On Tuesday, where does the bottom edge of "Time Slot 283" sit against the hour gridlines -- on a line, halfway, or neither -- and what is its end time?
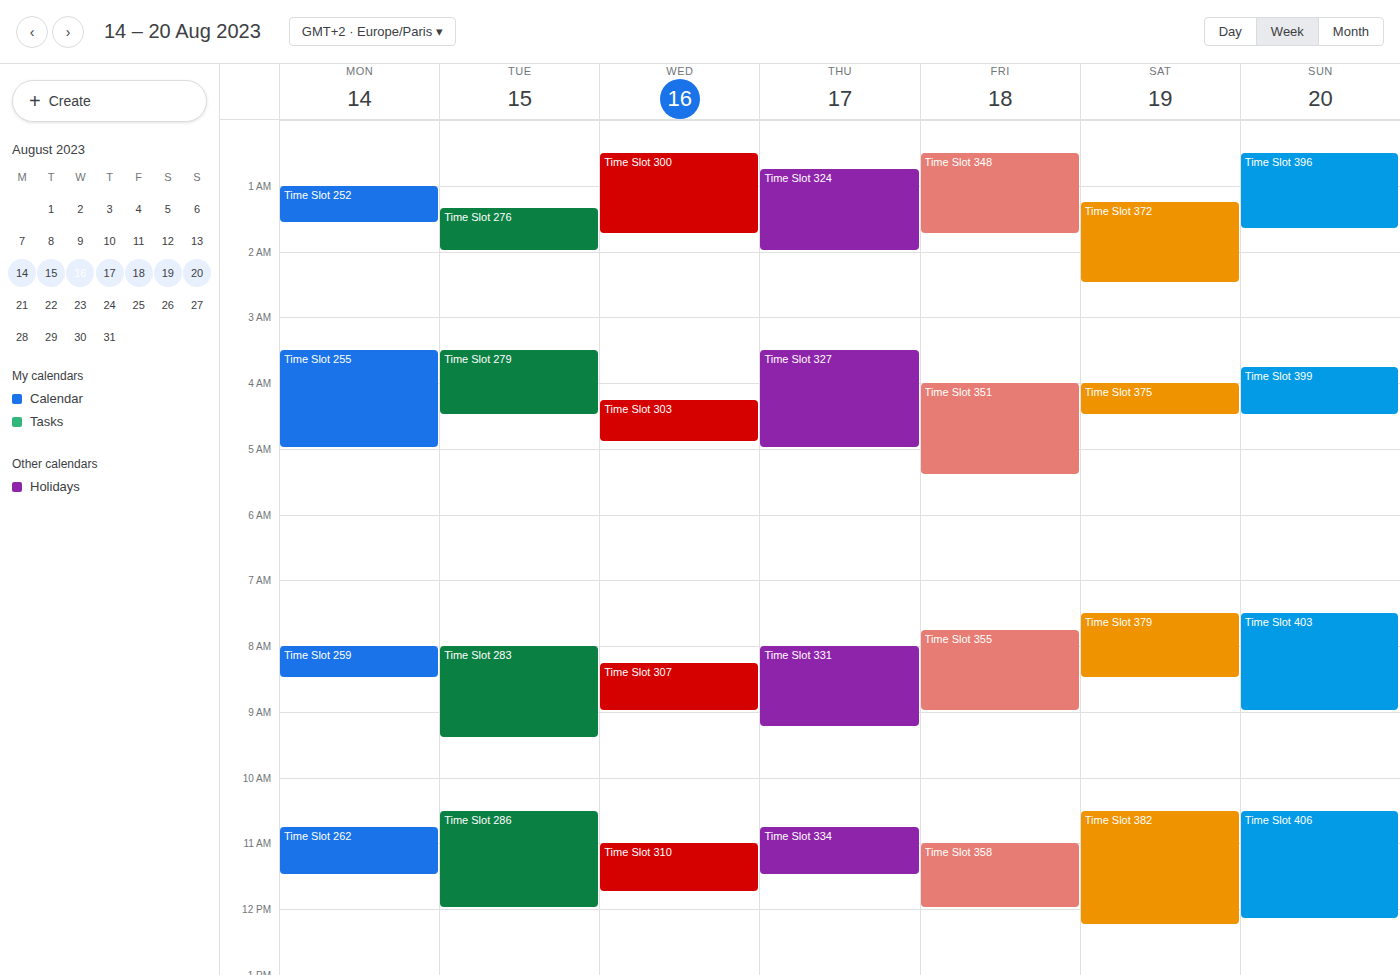
9:25 AM -- neither: 25 minutes below the 9 AM line and 35 minutes above the 10 AM line.